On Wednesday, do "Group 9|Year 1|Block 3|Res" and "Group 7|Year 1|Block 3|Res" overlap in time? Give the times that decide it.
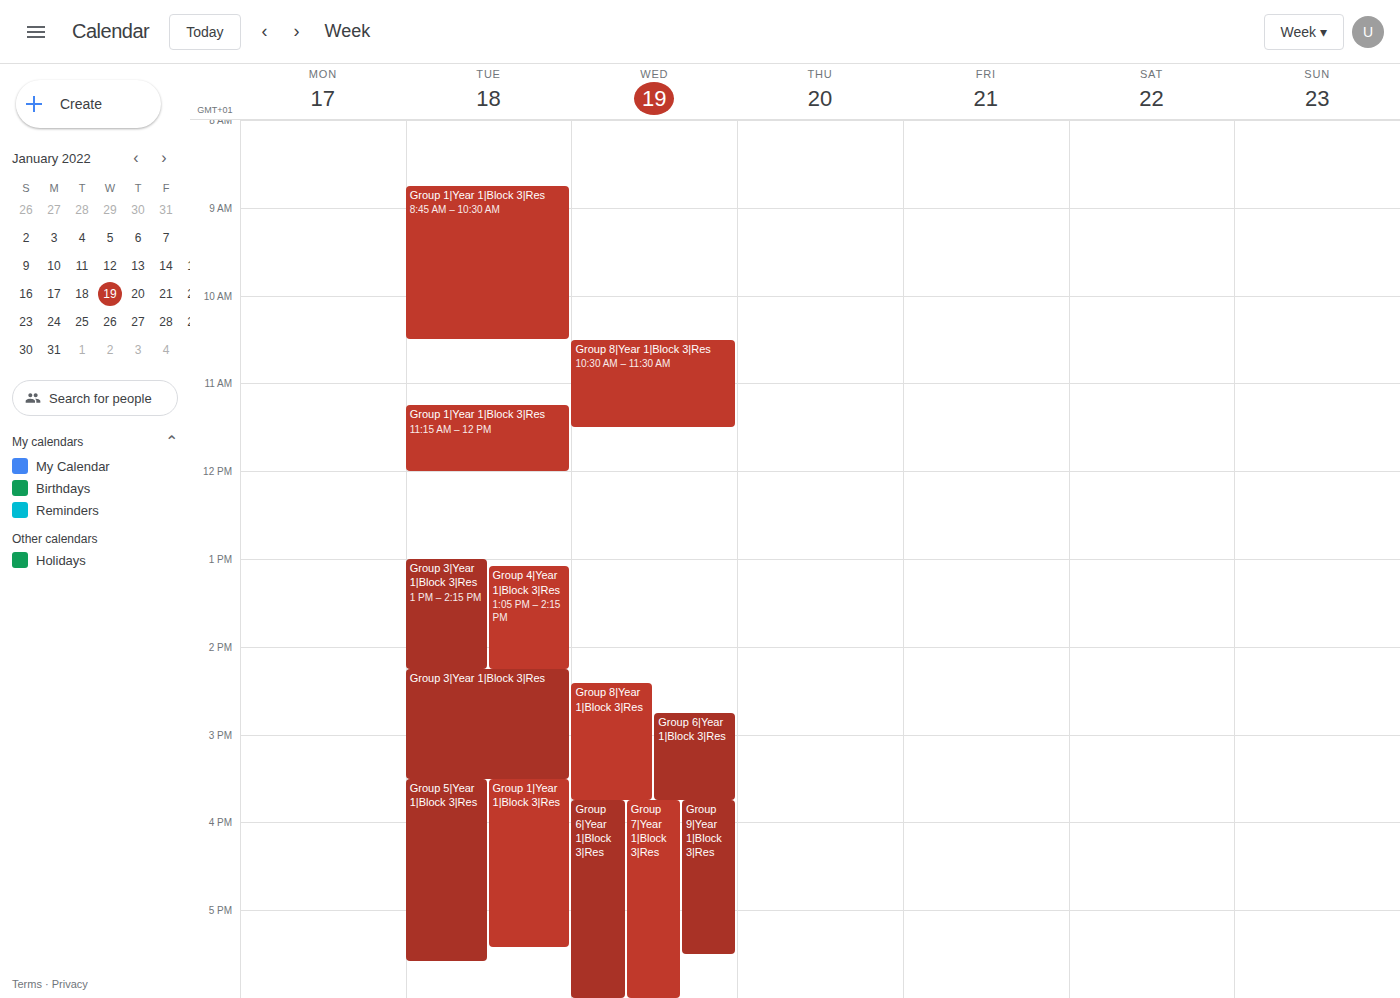
"Group 7|Year 1|Block 3|Res" starts at 3:45 PM, before "Group 9|Year 1|Block 3|Res" ends at 5:30 PM -- they overlap.